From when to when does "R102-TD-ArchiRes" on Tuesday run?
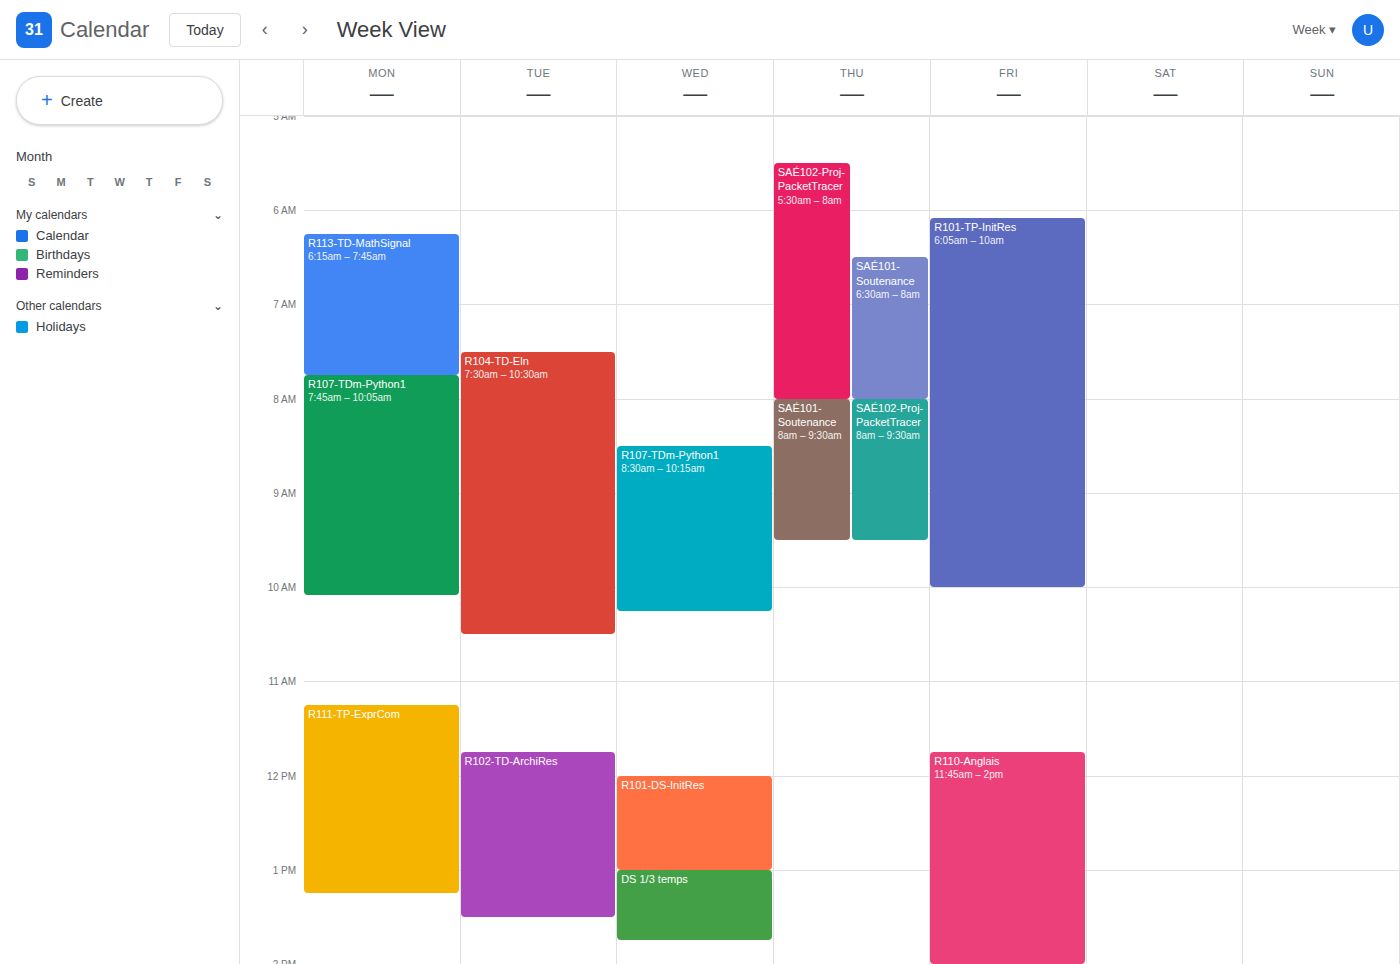
11:45 to 13:30